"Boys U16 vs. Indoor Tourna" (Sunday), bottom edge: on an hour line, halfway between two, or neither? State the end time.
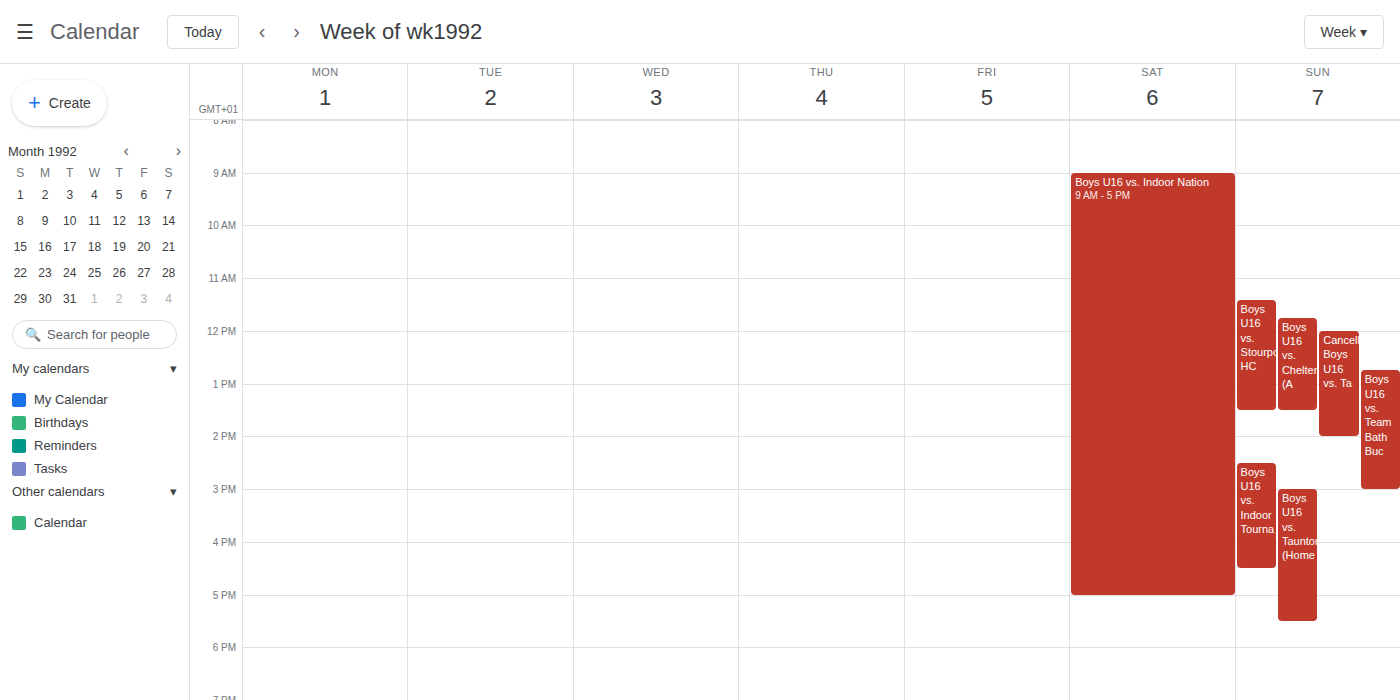
4:30 PM -- halfway between the 4 PM and 5 PM lines.